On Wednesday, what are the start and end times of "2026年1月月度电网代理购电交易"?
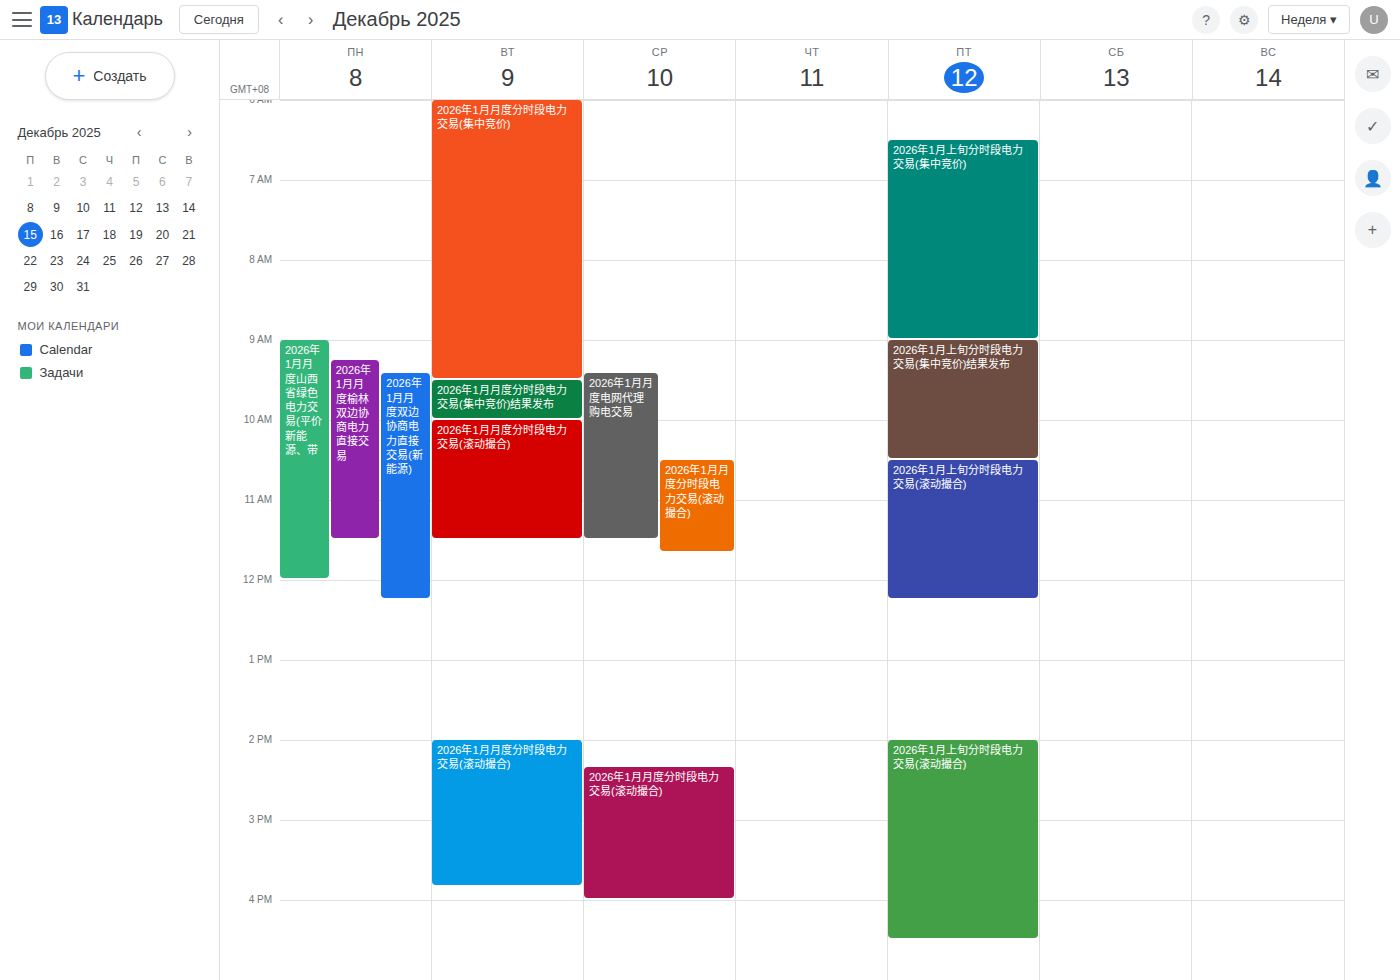
9:25 AM to 11:30 AM